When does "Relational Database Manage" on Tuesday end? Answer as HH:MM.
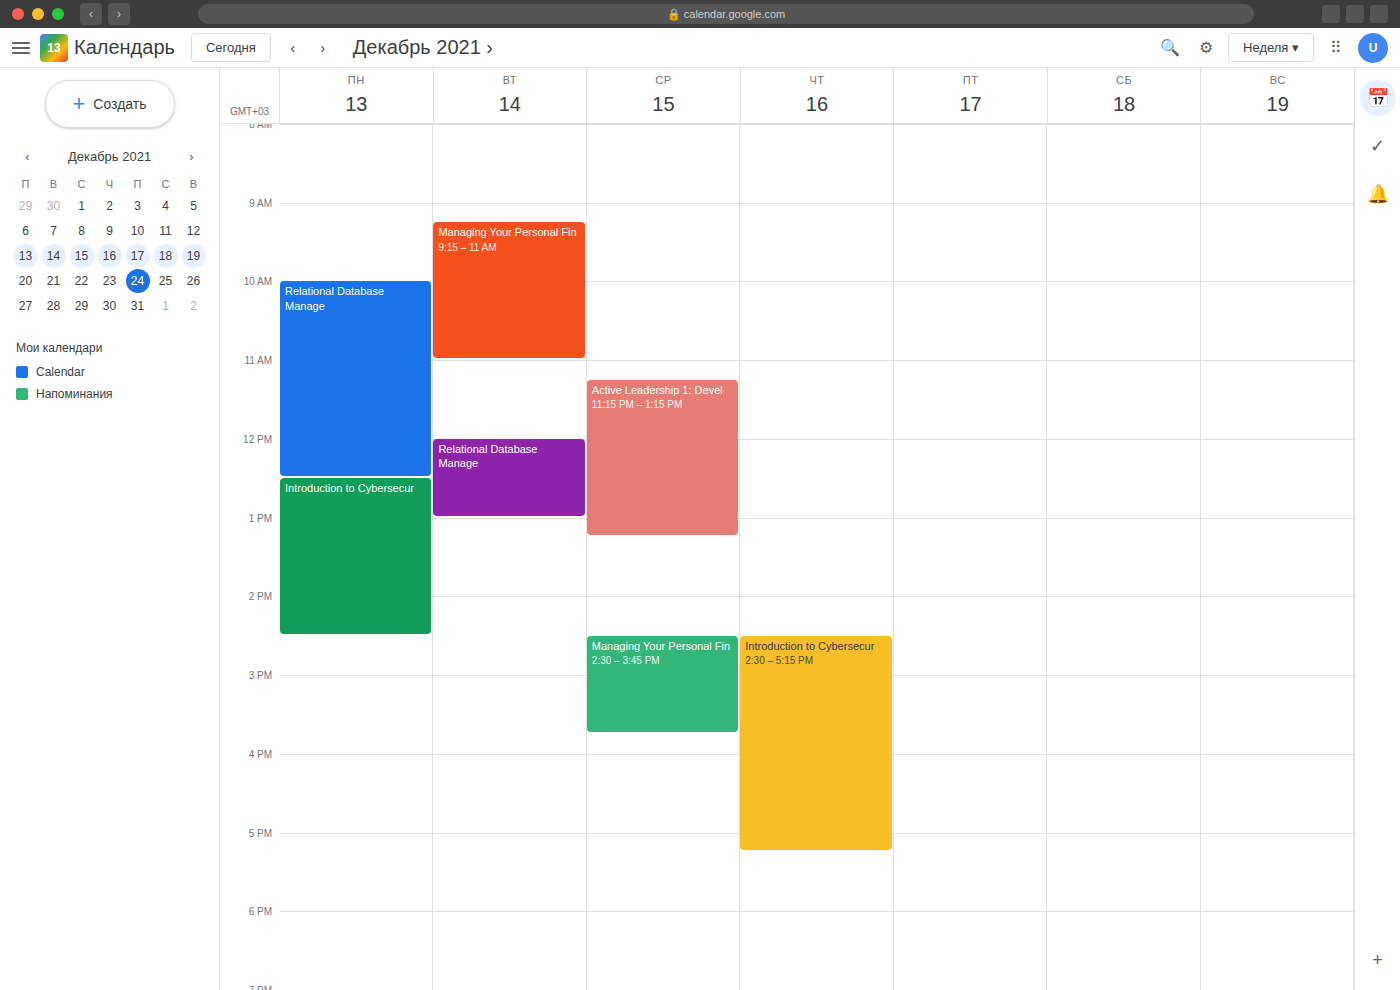
13:00